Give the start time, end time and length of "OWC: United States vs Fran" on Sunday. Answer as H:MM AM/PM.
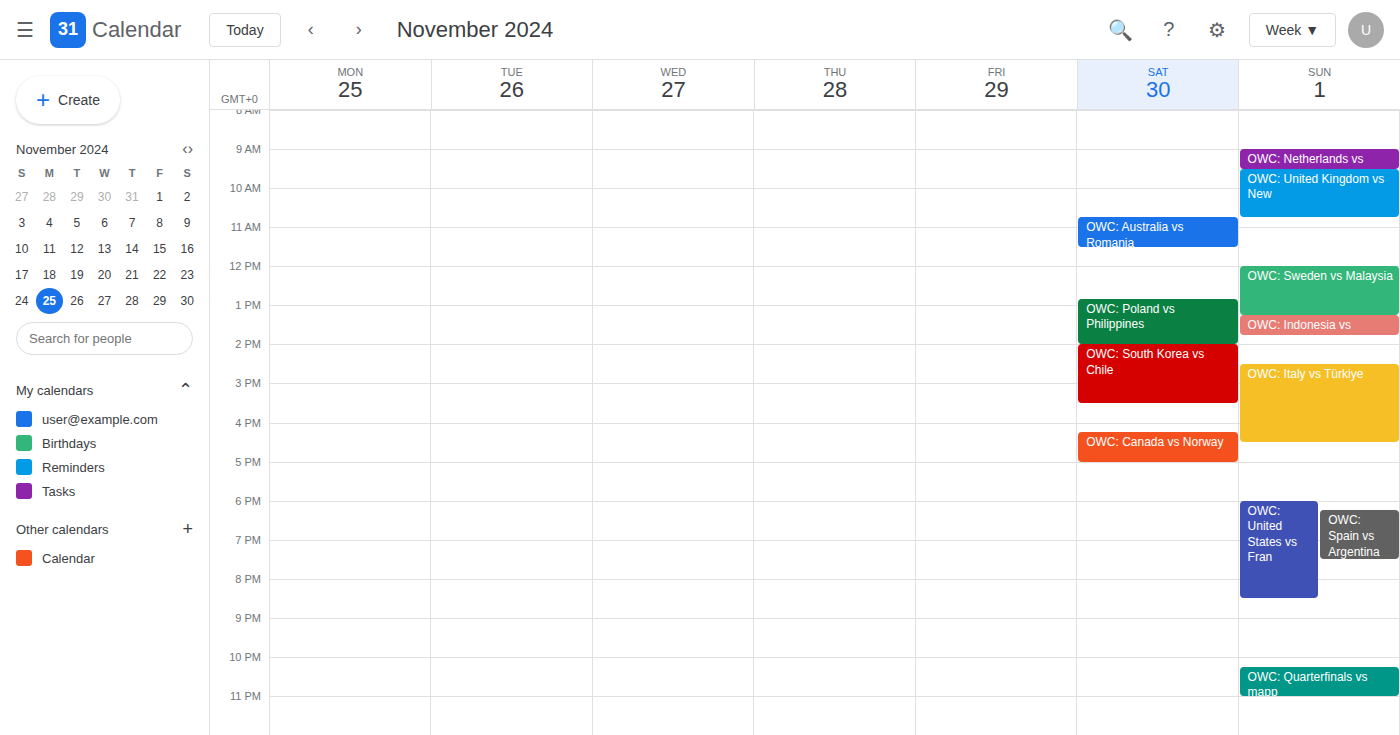
6:00 PM to 8:30 PM, 2 hours 30 minutes